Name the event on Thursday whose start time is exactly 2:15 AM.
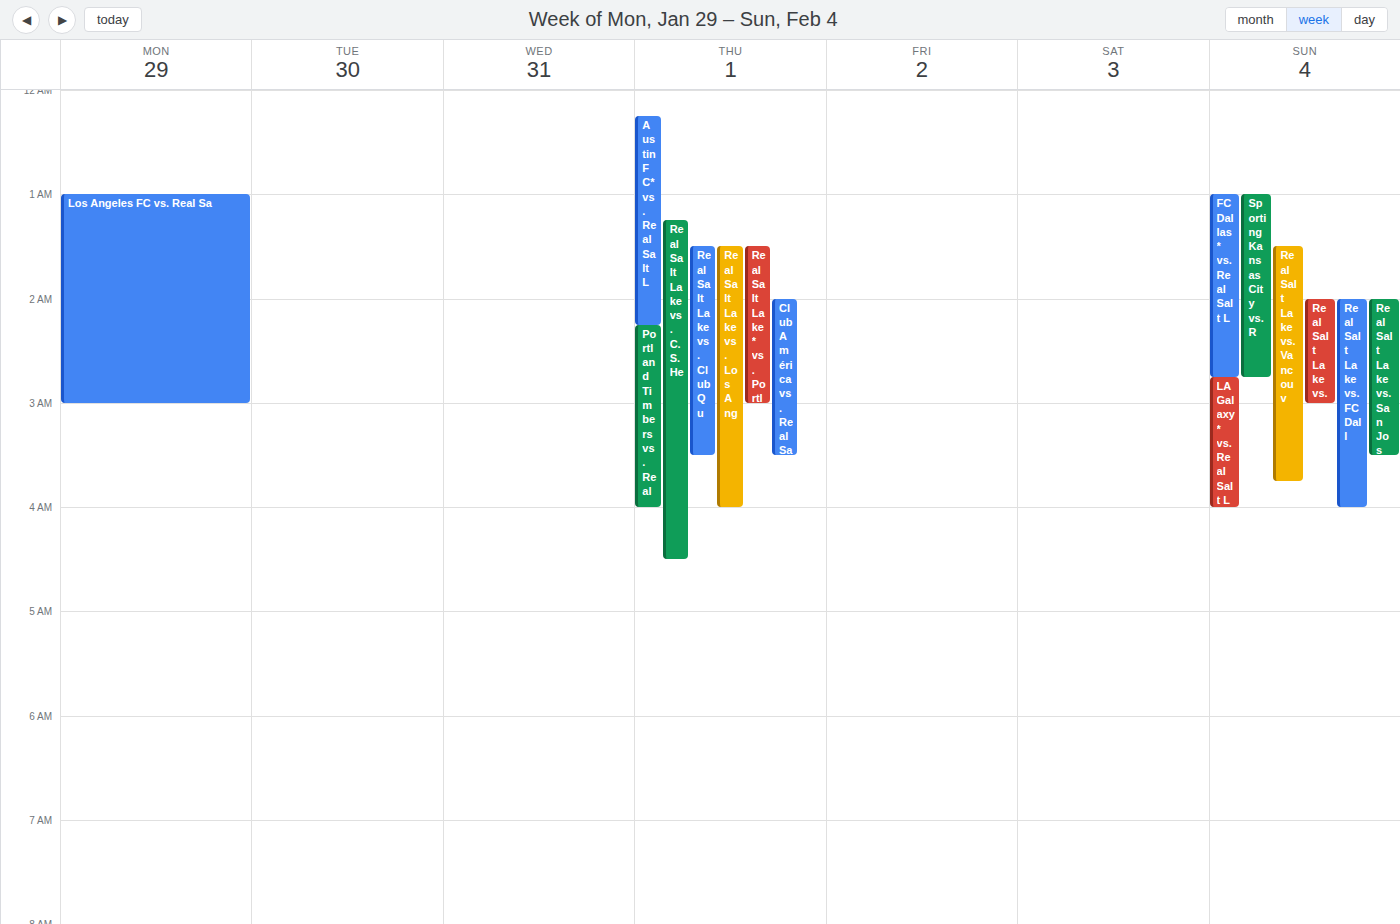
"Portland Timbers vs. Real"